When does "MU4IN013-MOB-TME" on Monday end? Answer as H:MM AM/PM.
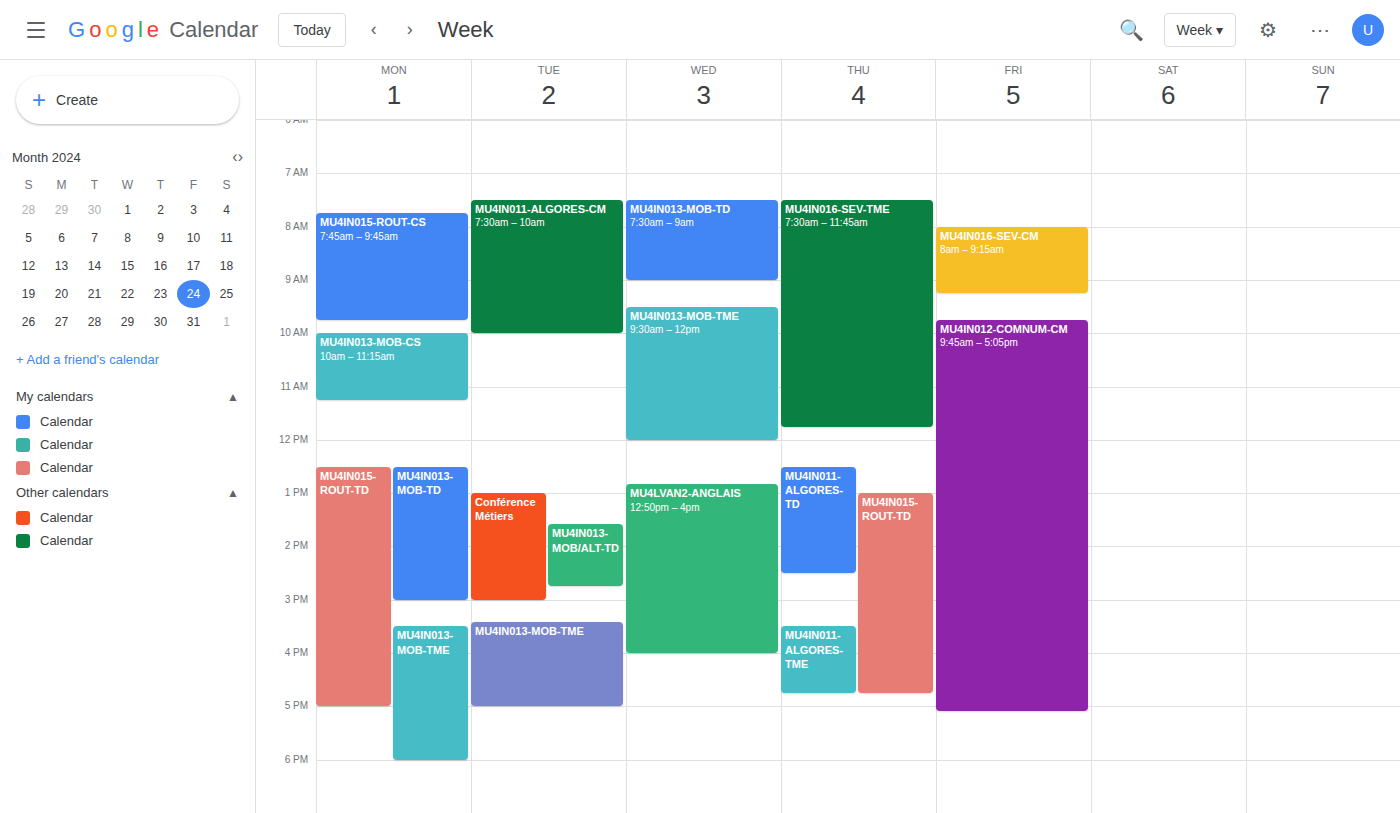
6:00 PM